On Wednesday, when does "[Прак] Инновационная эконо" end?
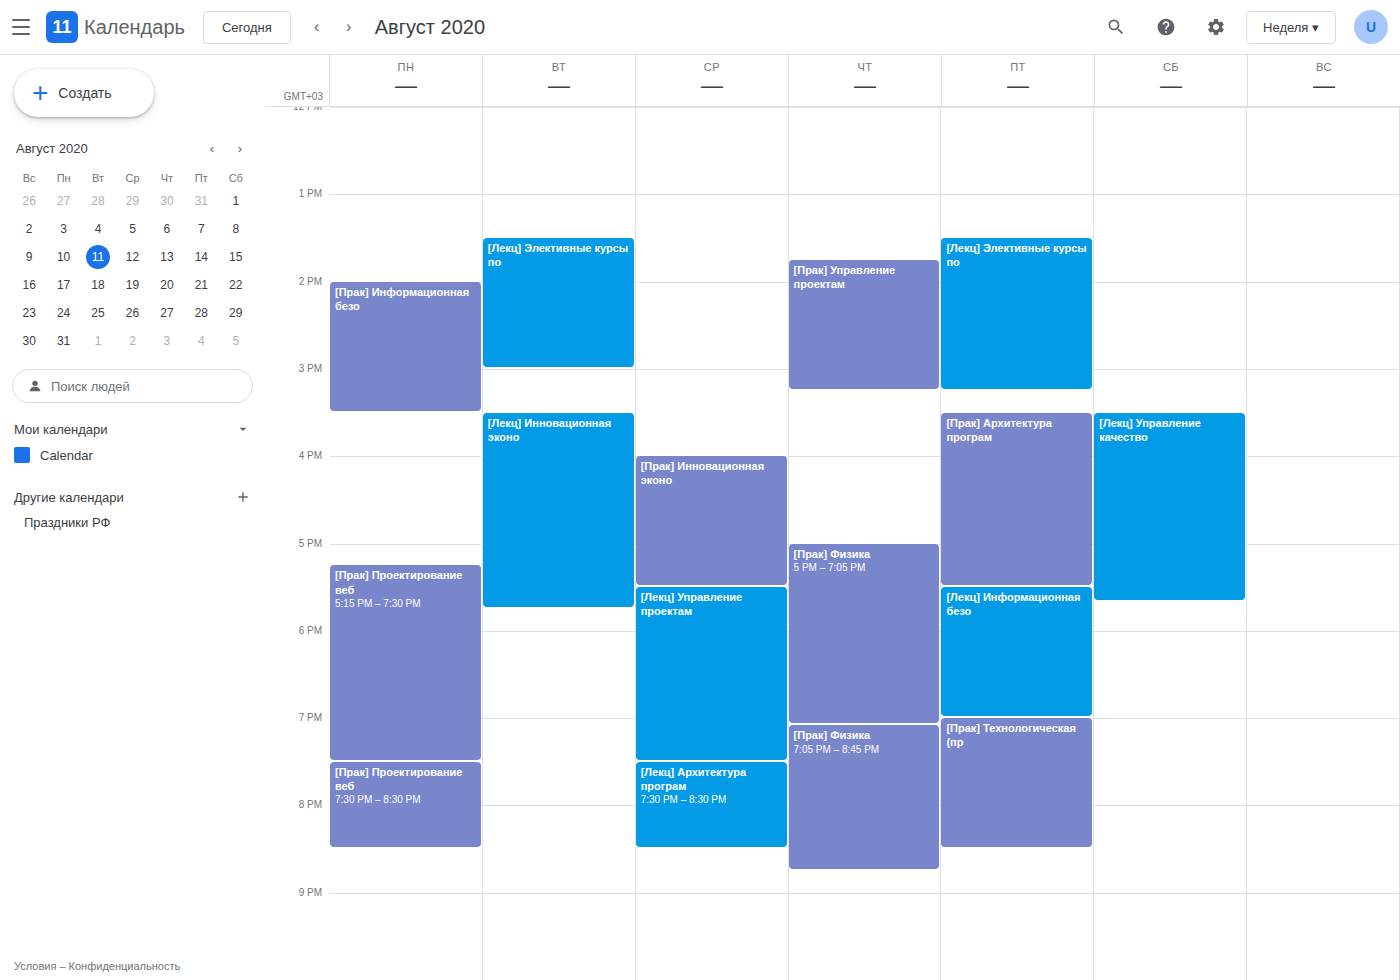
5:30 PM